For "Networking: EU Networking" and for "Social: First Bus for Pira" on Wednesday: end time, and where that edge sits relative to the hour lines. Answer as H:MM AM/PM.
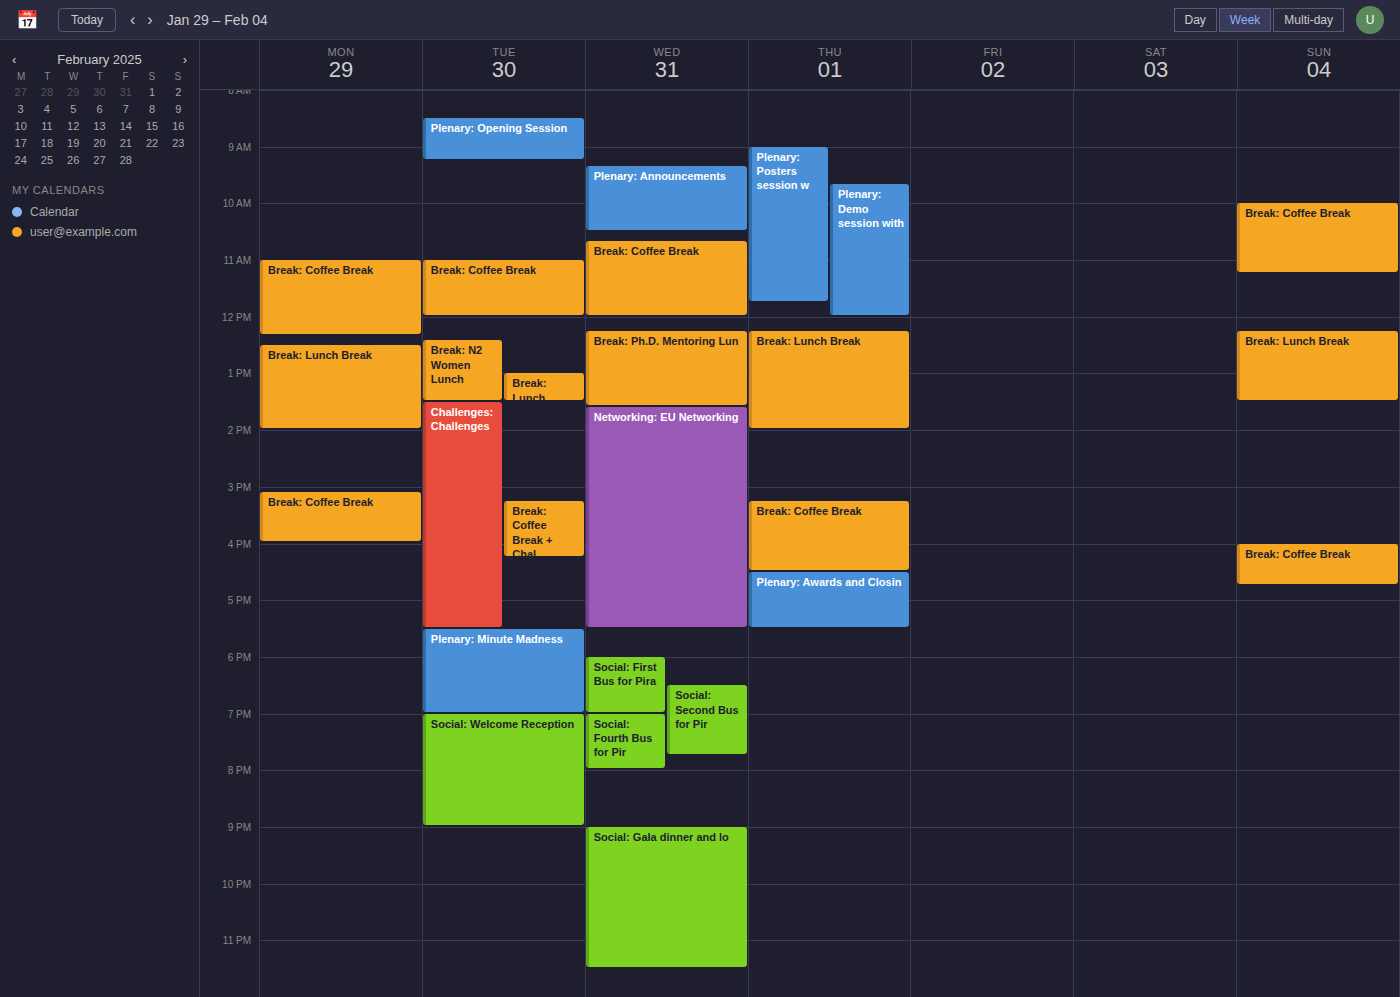
"Networking: EU Networking": 5:30 PM, halfway between the 5 PM and 6 PM lines. "Social: First Bus for Pira": 7:00 PM, exactly on the 7 PM line.